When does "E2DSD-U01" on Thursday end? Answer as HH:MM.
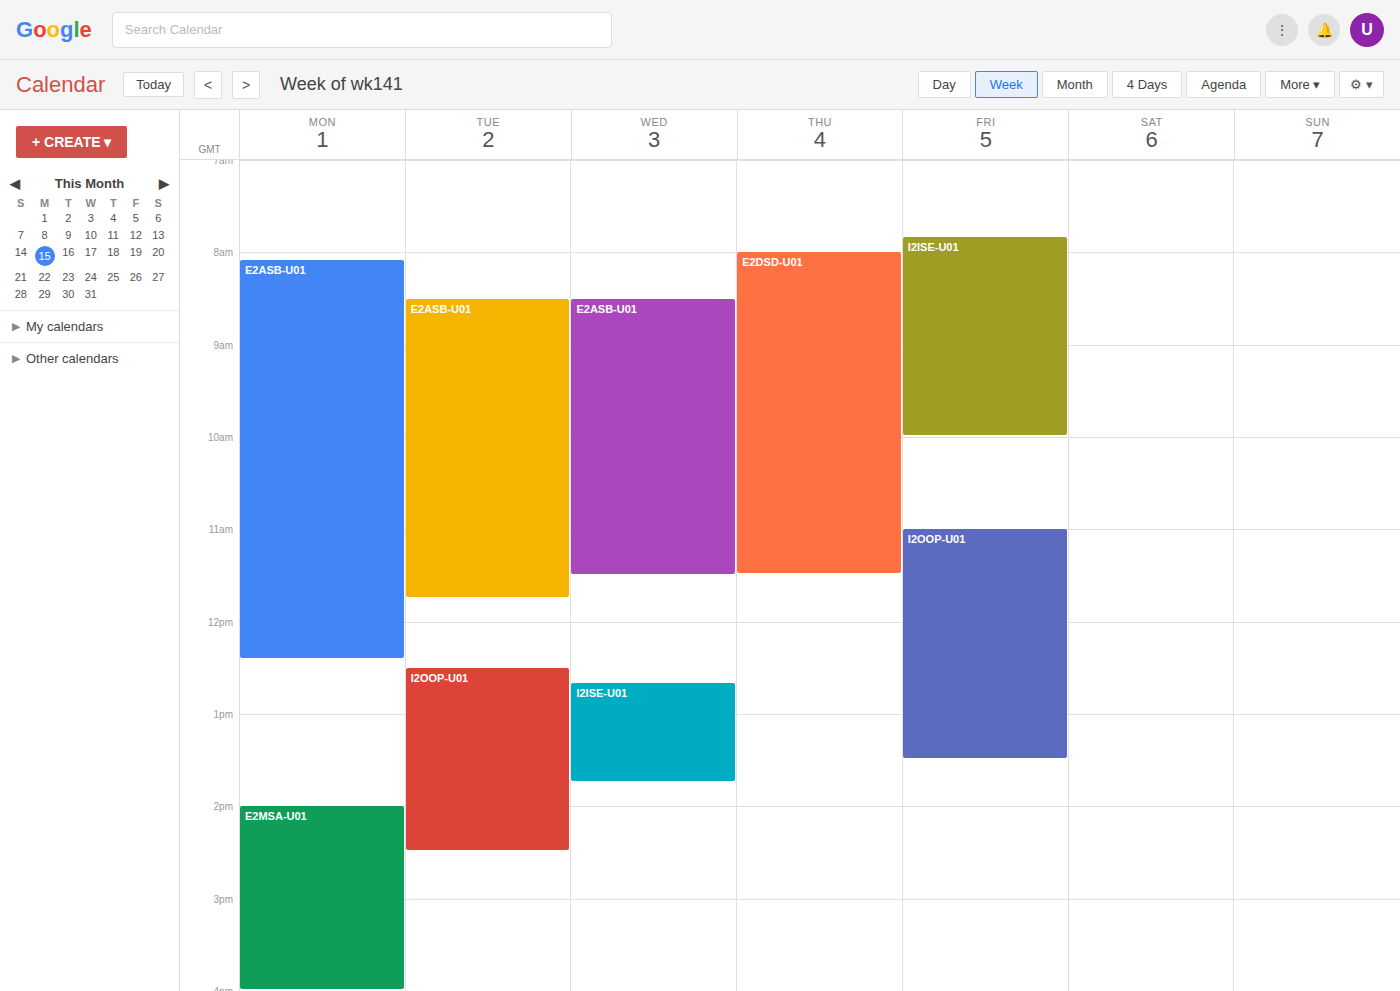
11:30